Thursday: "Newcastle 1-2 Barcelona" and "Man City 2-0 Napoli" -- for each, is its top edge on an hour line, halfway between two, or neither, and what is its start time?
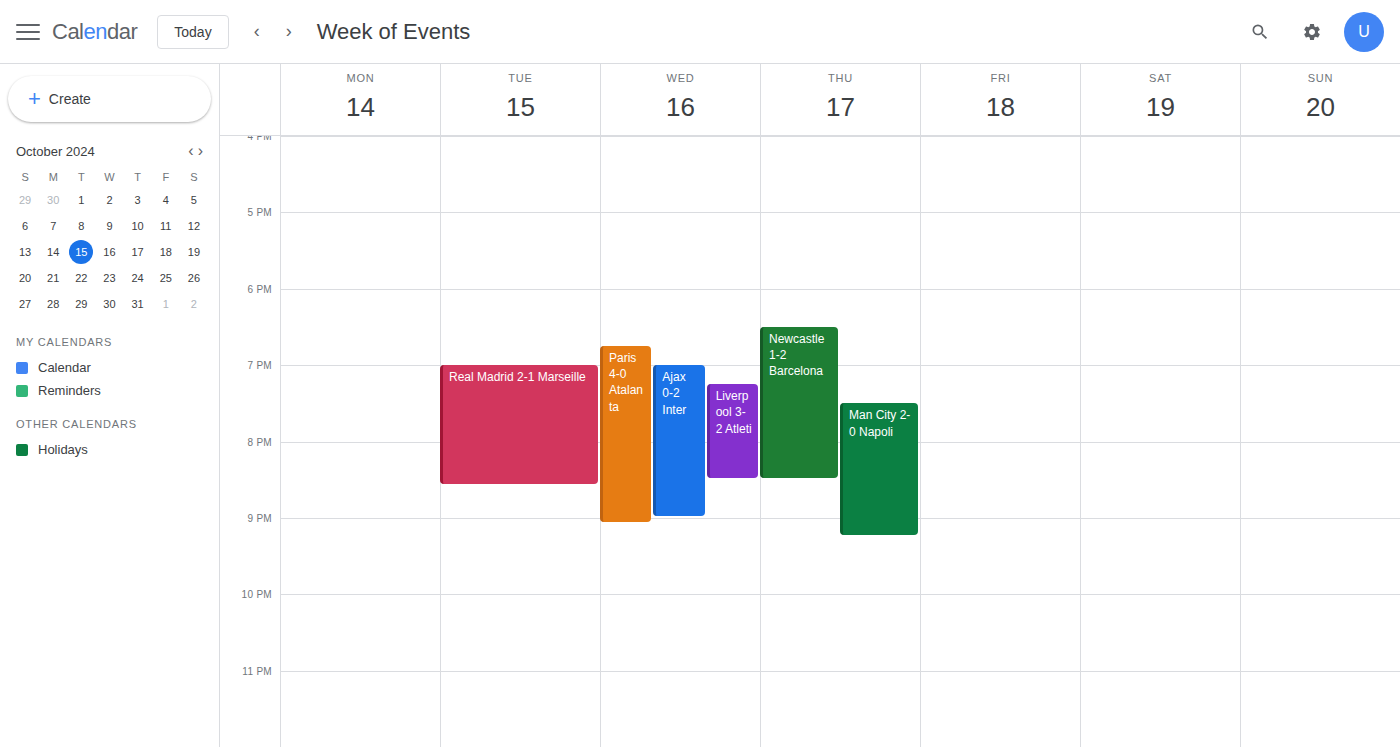
"Newcastle 1-2 Barcelona": 6:30 PM, halfway between the 6 PM and 7 PM lines. "Man City 2-0 Napoli": 7:30 PM, halfway between the 7 PM and 8 PM lines.